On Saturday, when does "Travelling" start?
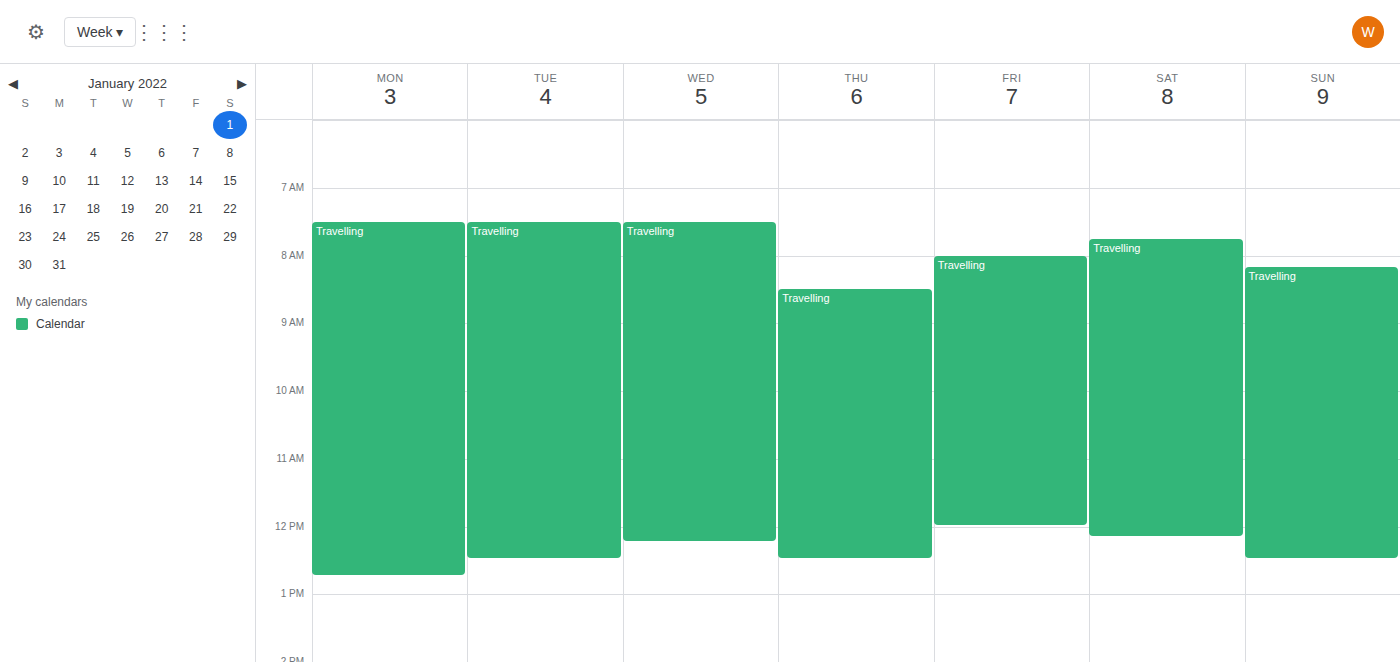
7:45 AM